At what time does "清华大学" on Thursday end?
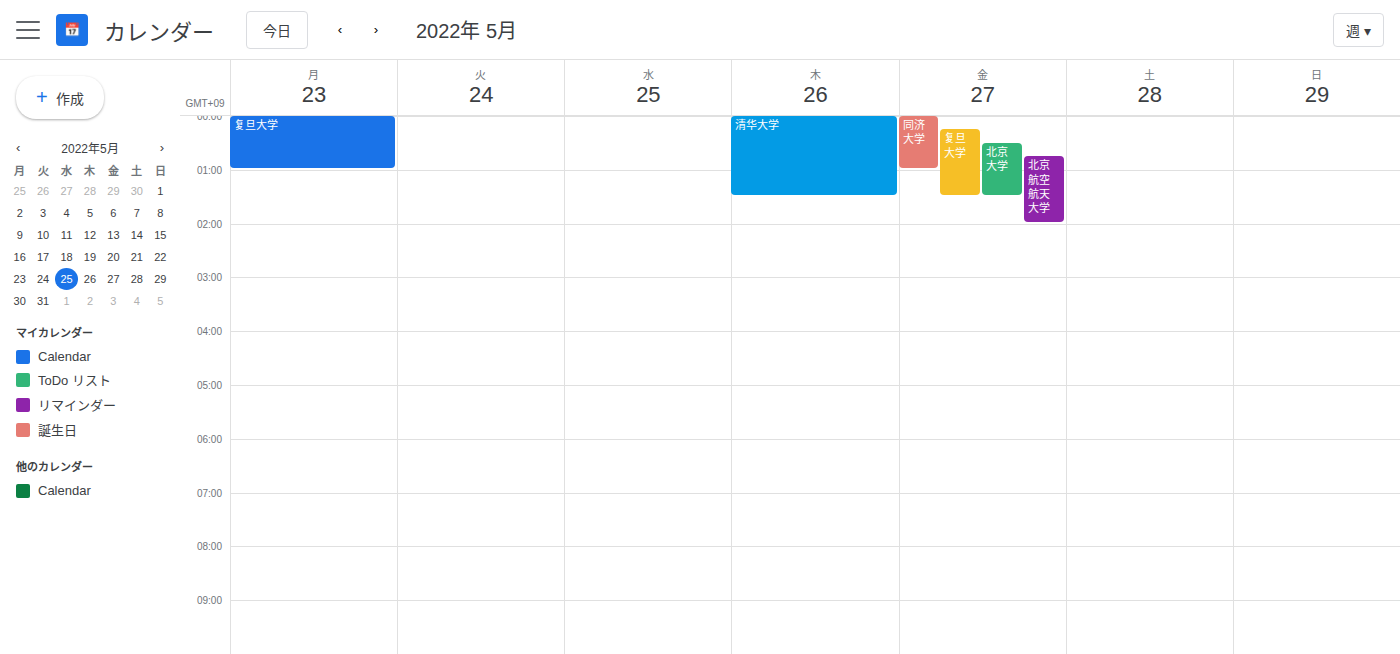
1:30 AM